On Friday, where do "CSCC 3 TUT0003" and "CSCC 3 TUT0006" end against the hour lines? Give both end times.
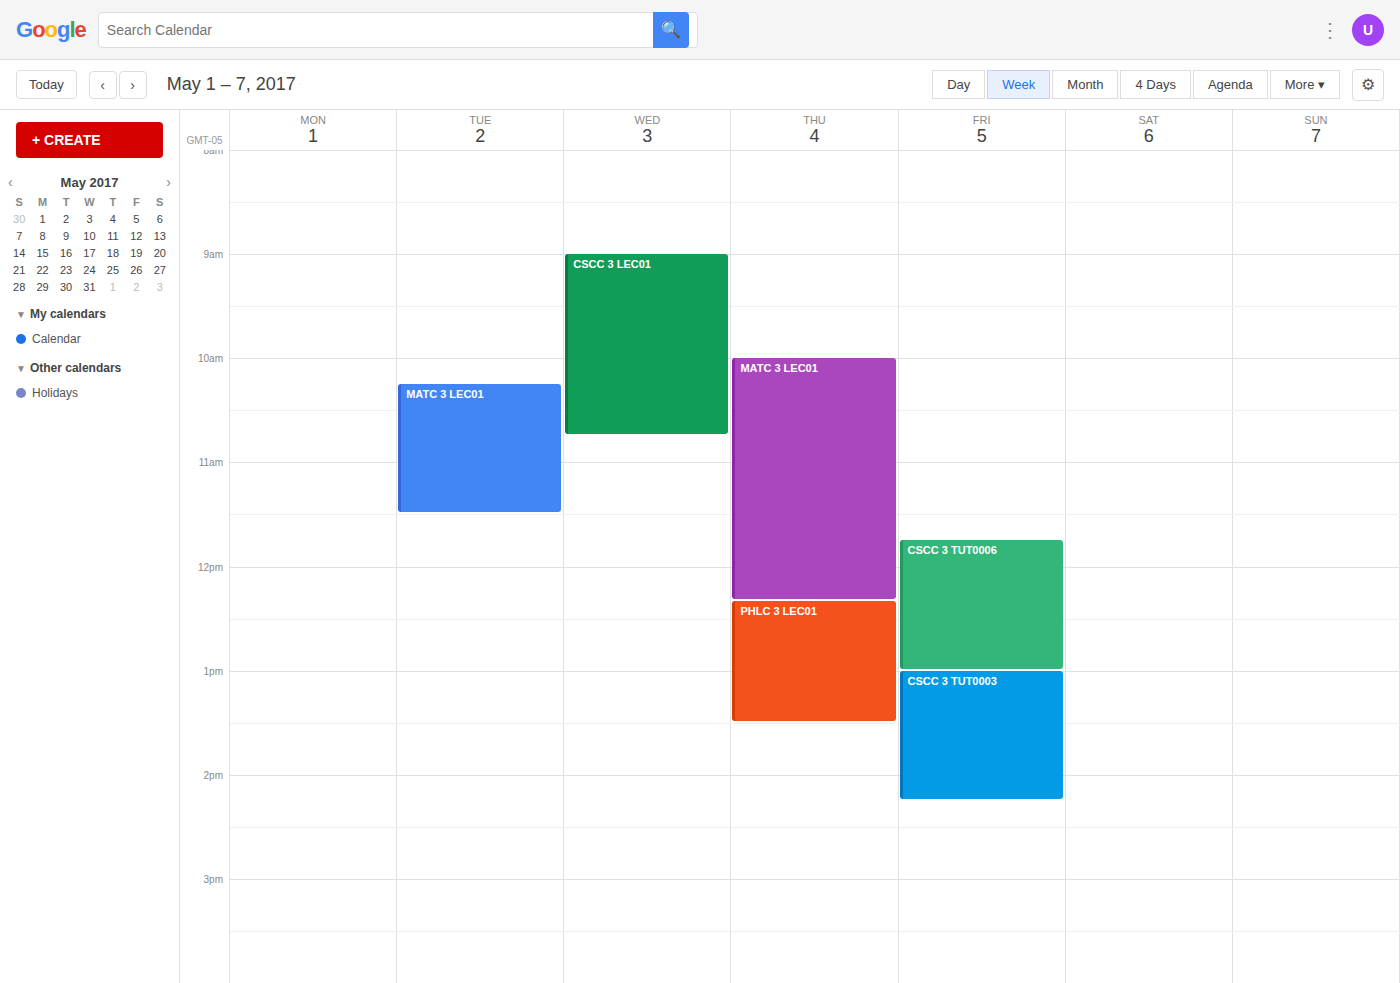
"CSCC 3 TUT0003": 2:15 PM, neither: a quarter of the way from the 2 PM line to the 3 PM line. "CSCC 3 TUT0006": 1:00 PM, exactly on the 1 PM line.